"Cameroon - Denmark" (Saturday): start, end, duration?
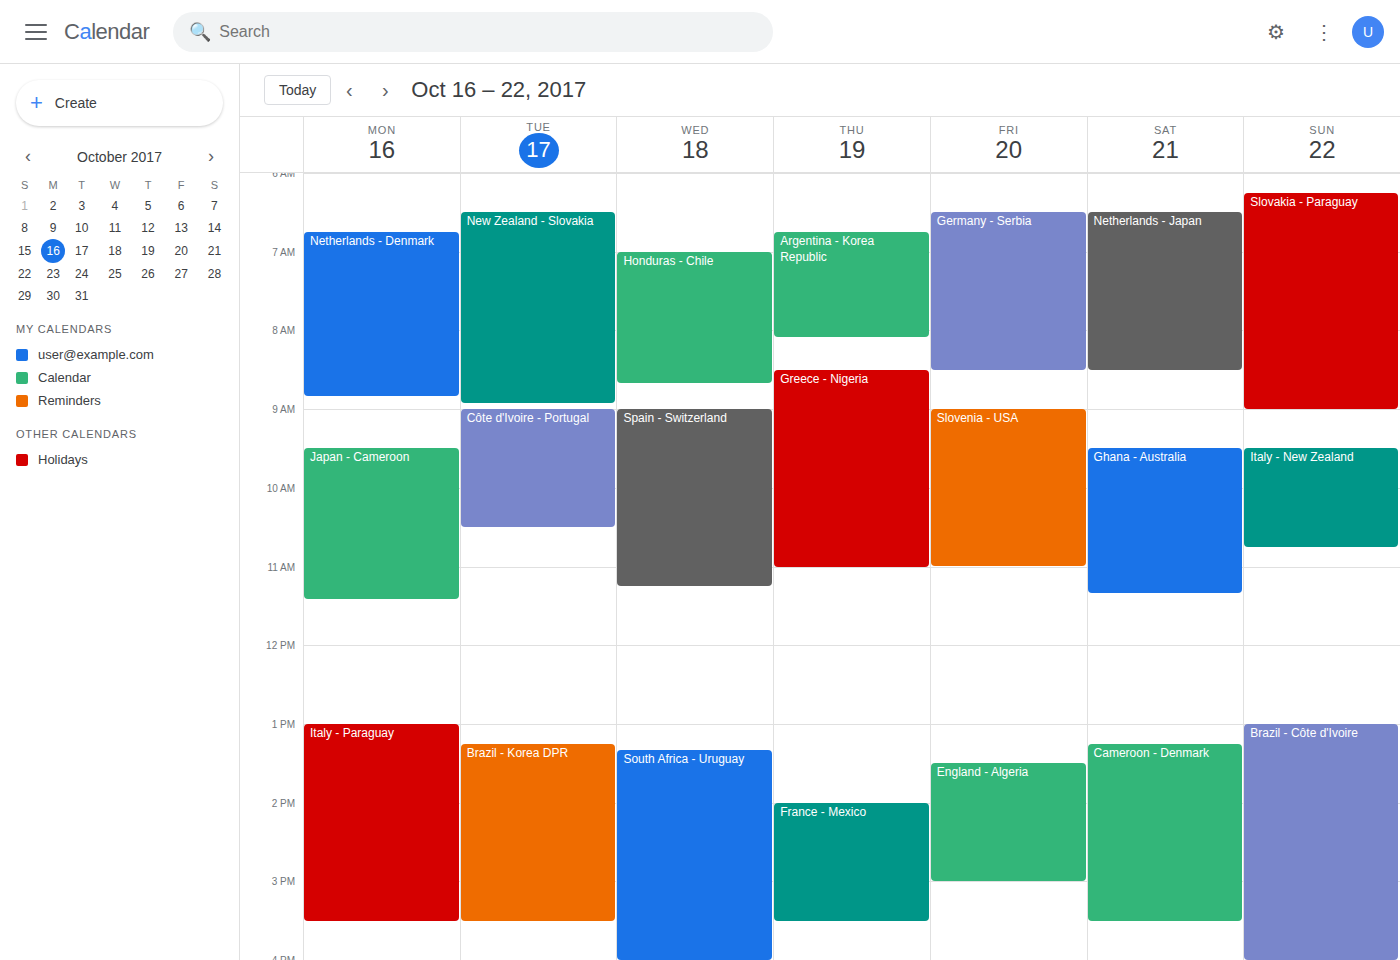
1:15 PM to 3:30 PM, 2 hours 15 minutes